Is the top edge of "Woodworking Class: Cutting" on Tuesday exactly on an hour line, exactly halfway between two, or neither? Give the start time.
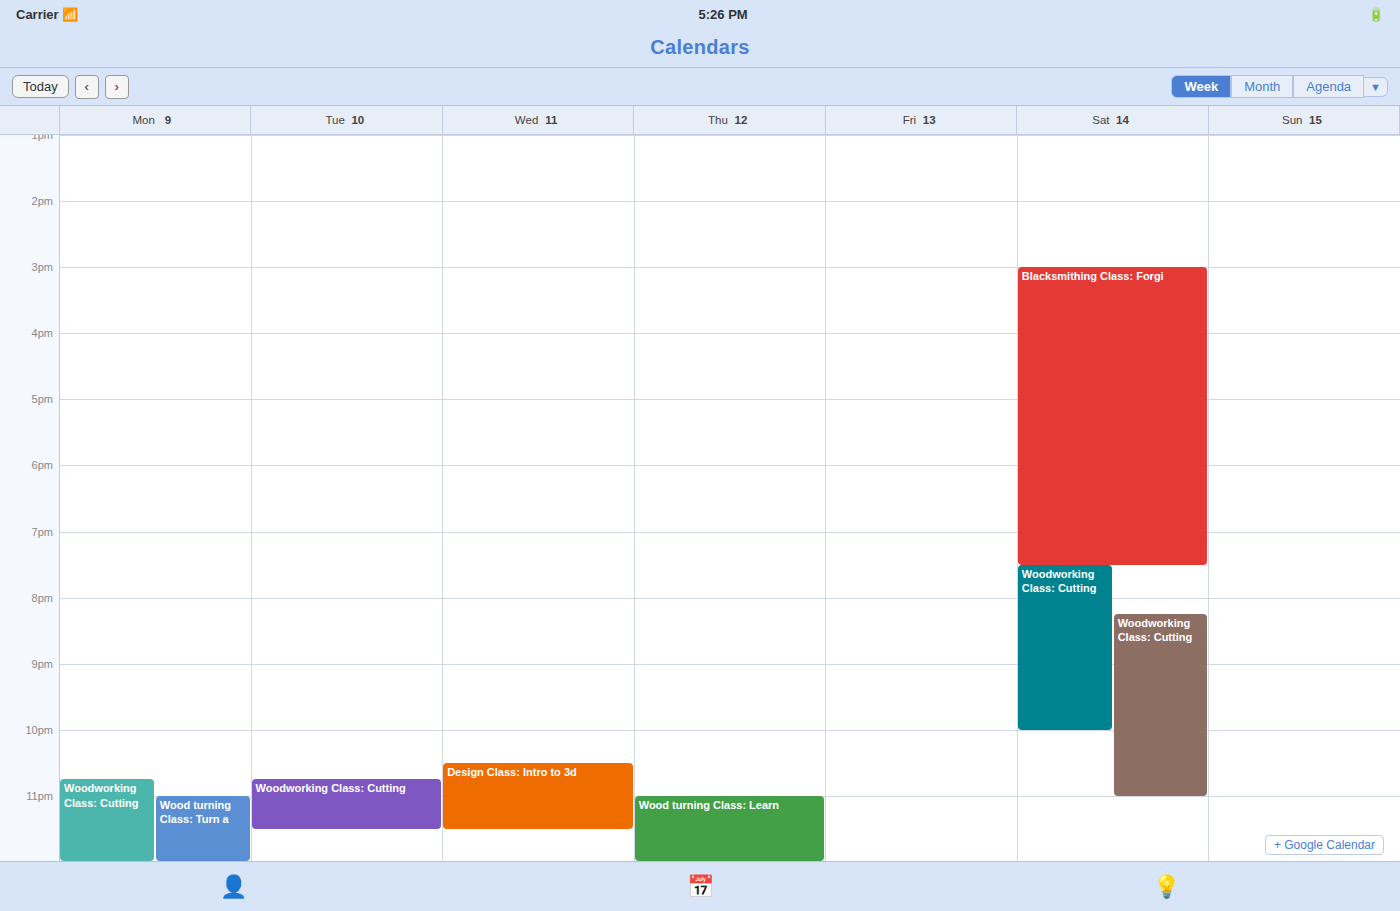
22:45 -- neither: three quarters of the way from the 22:00 line to the 23:00 line.